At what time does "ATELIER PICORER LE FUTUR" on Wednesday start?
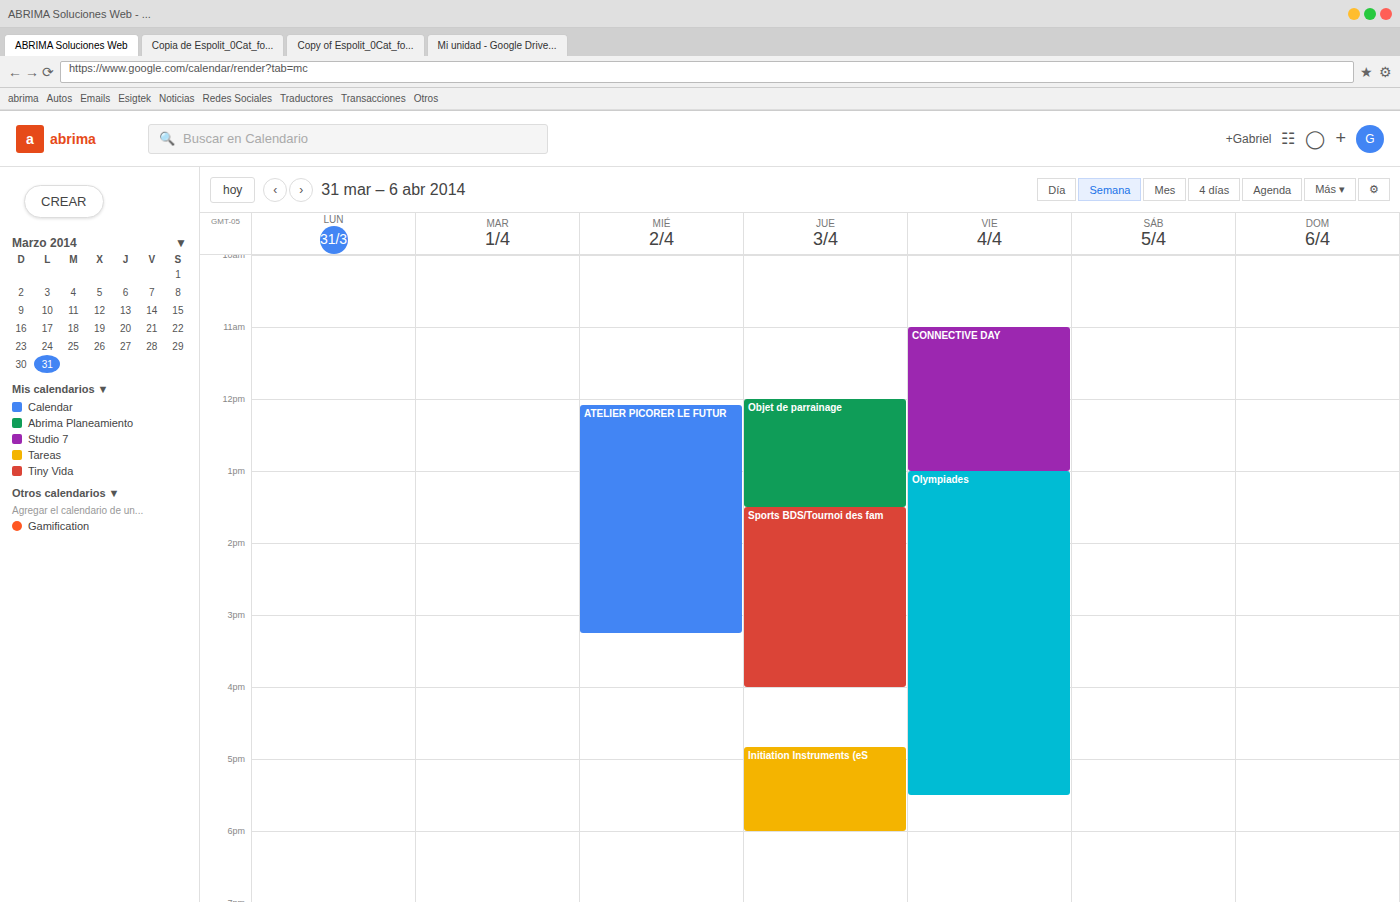
12:05